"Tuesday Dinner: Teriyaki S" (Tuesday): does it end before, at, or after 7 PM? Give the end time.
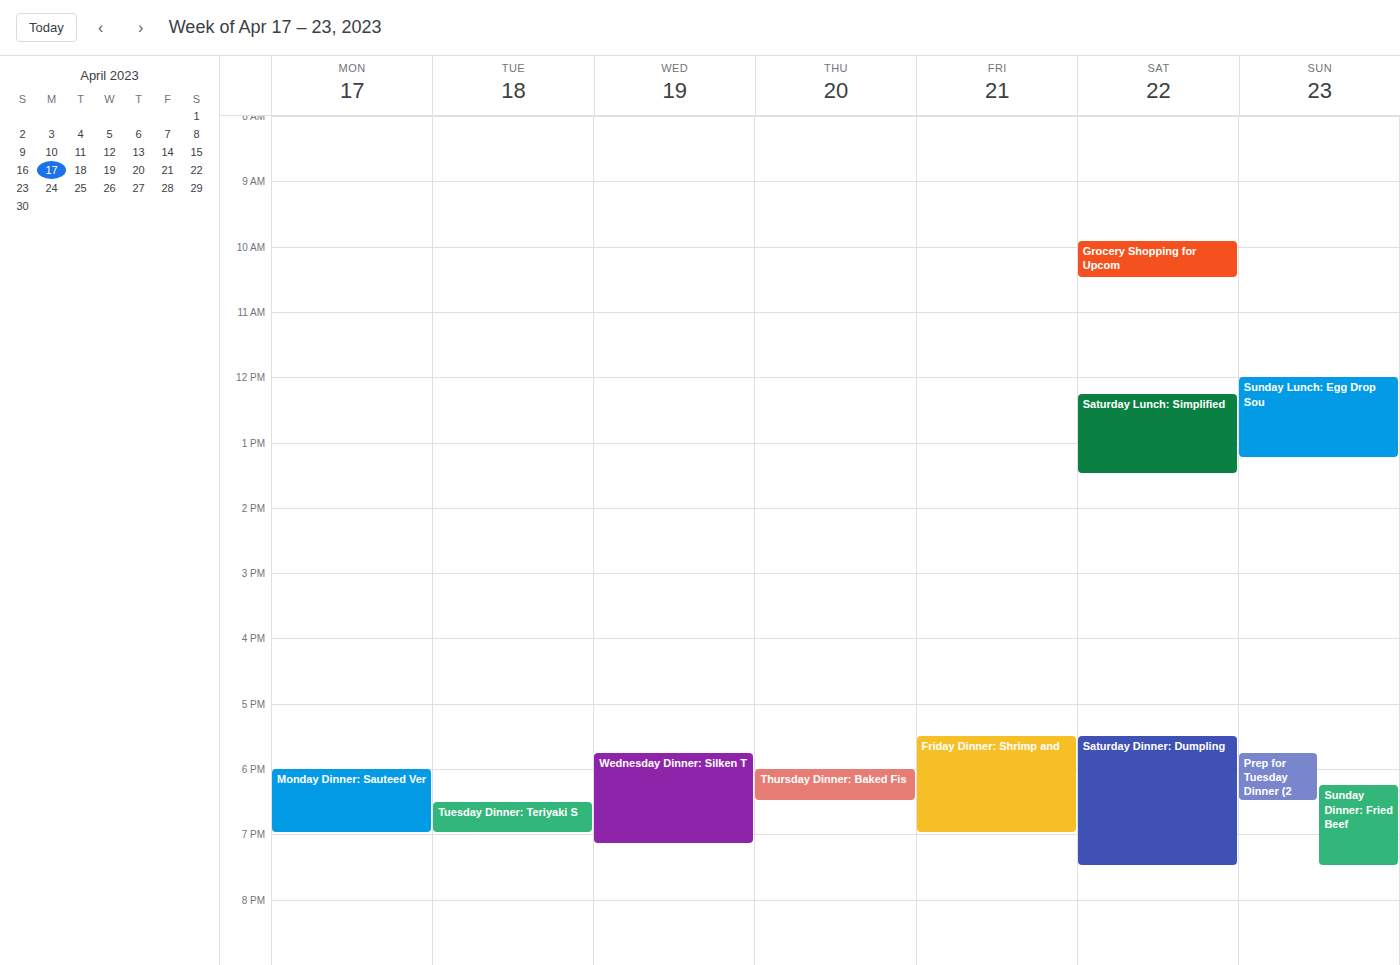
7:00 PM -- exactly at 7 PM, on the 7 PM line.